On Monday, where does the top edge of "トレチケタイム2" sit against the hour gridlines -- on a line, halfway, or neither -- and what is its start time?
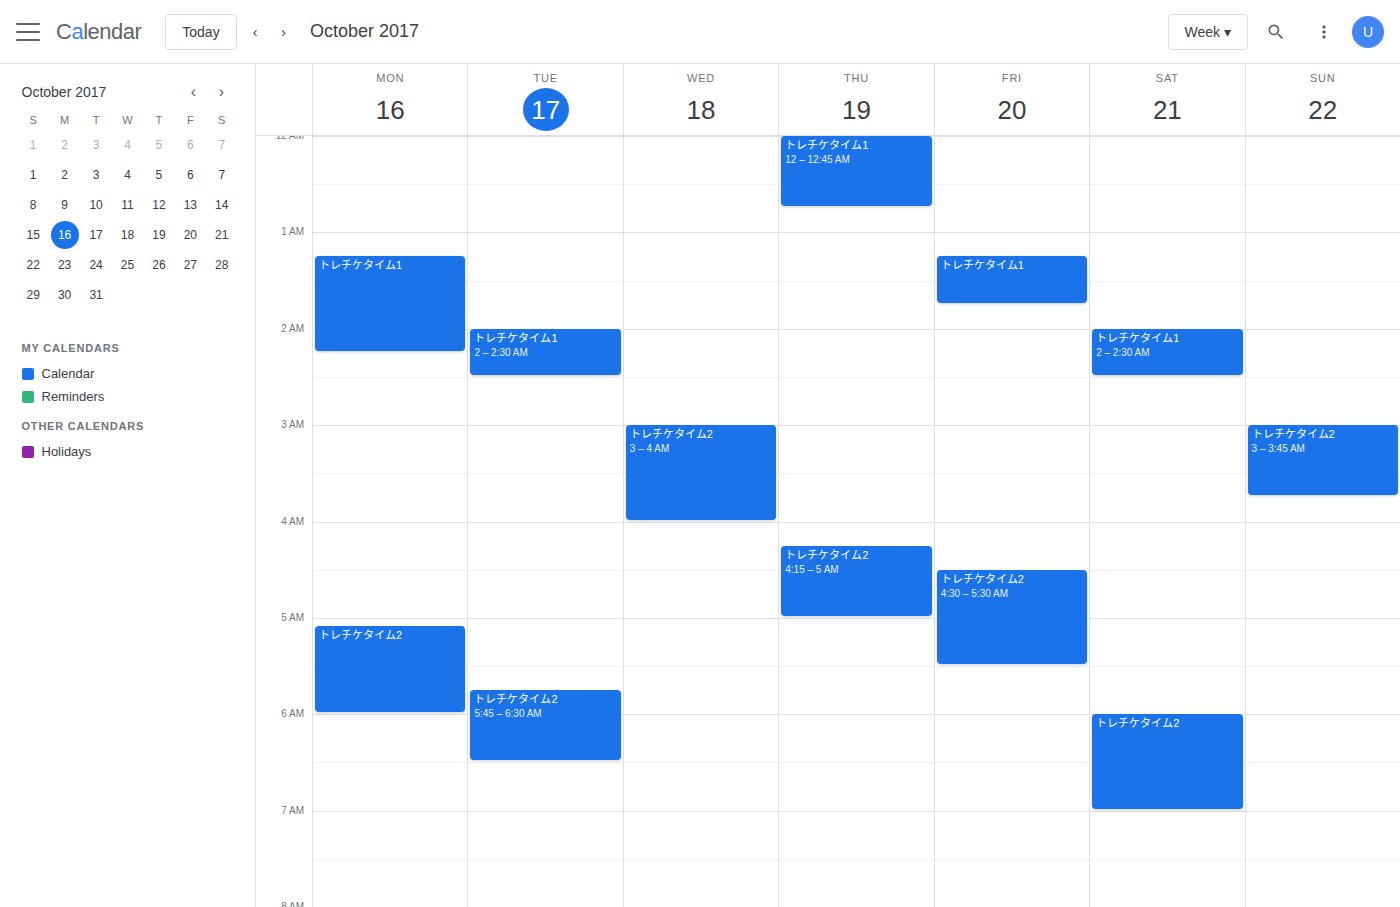
5:05 AM -- neither: 5 minutes below the 5 AM line and 55 minutes above the 6 AM line.